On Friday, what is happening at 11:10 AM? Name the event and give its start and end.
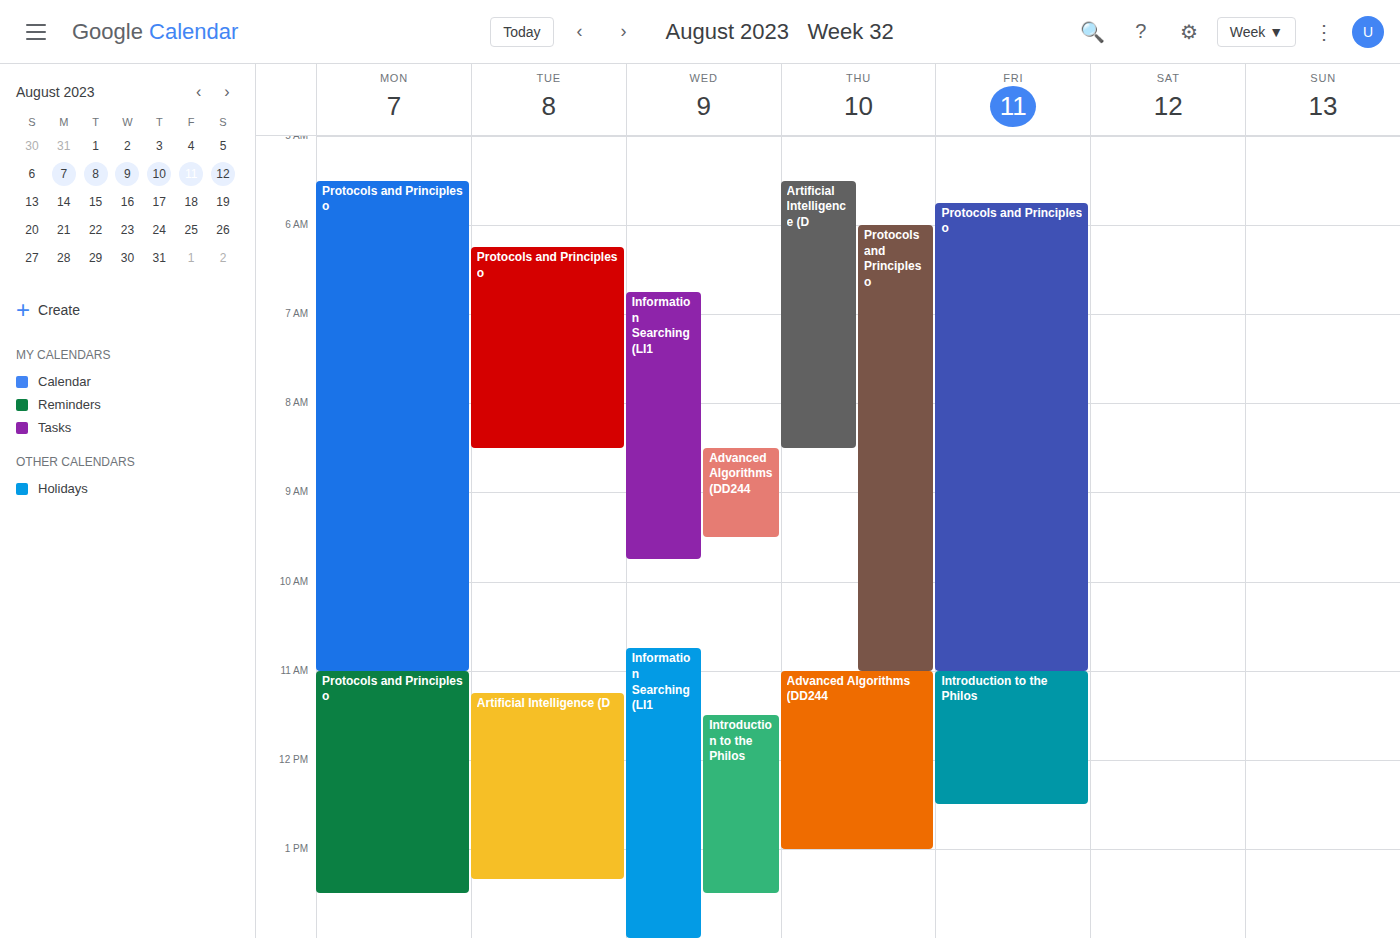
"Introduction to the Philos", 11:00 AM to 12:30 PM